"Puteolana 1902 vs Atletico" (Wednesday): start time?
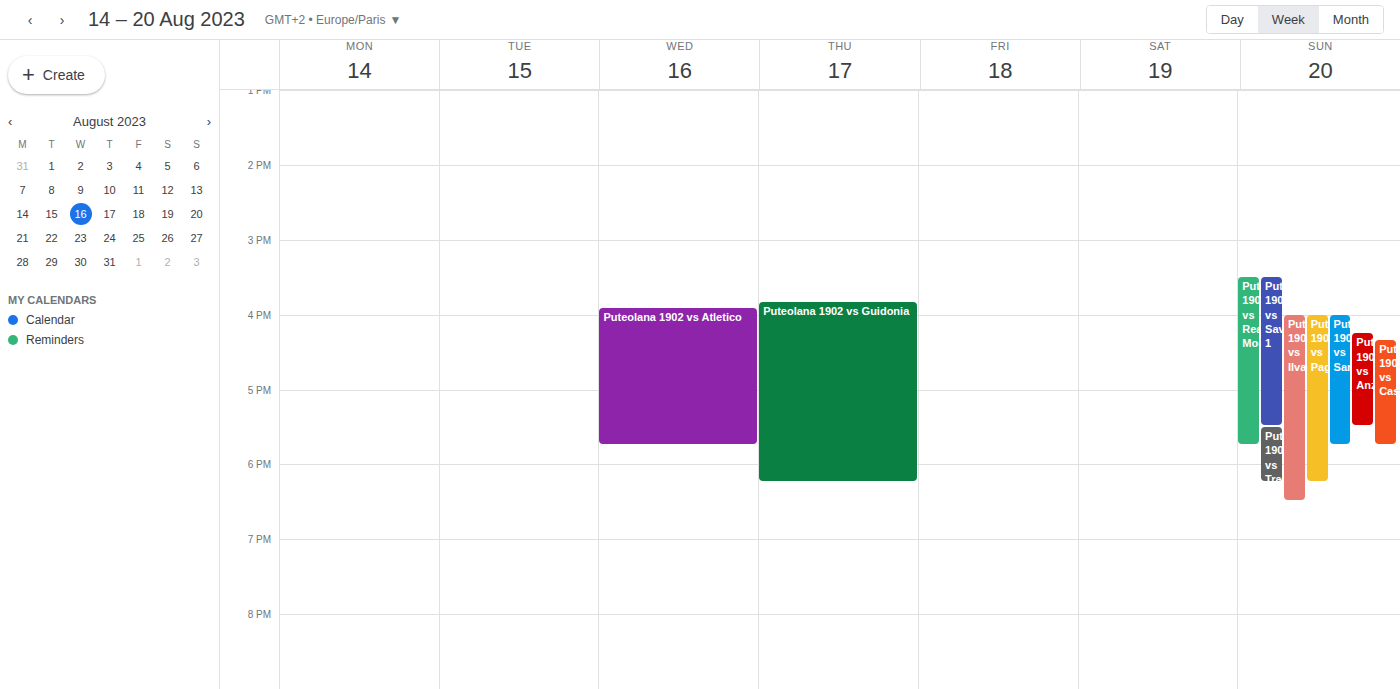
3:55 PM